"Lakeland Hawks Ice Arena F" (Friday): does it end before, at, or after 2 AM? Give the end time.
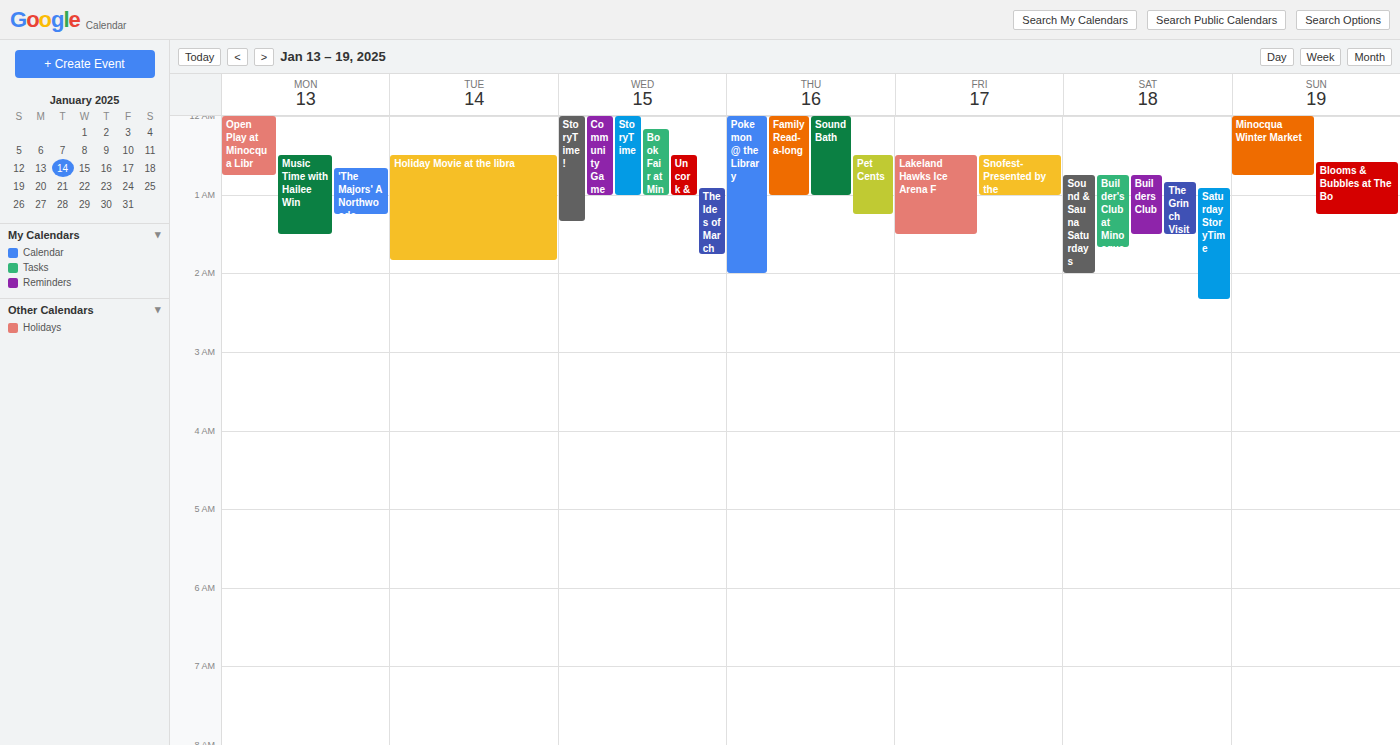
1:30 AM -- before 2 AM, 30 minutes above the 2 AM line.